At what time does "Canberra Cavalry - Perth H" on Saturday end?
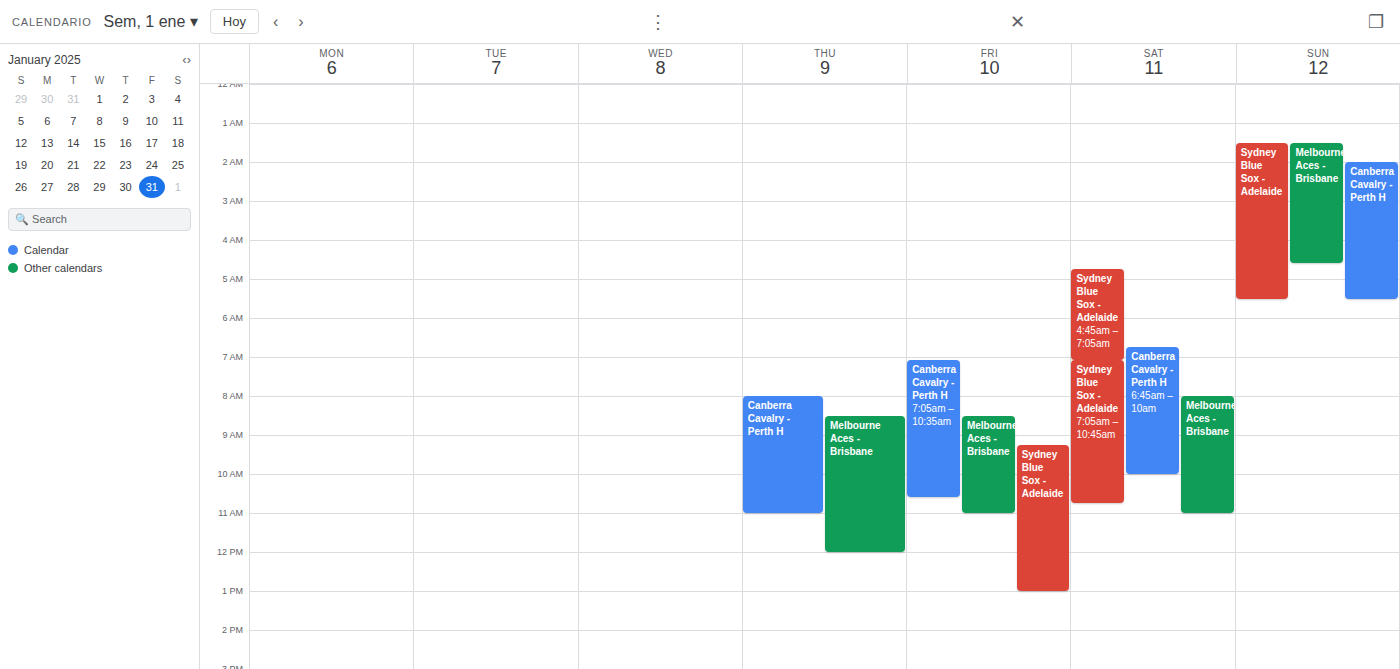
10:00